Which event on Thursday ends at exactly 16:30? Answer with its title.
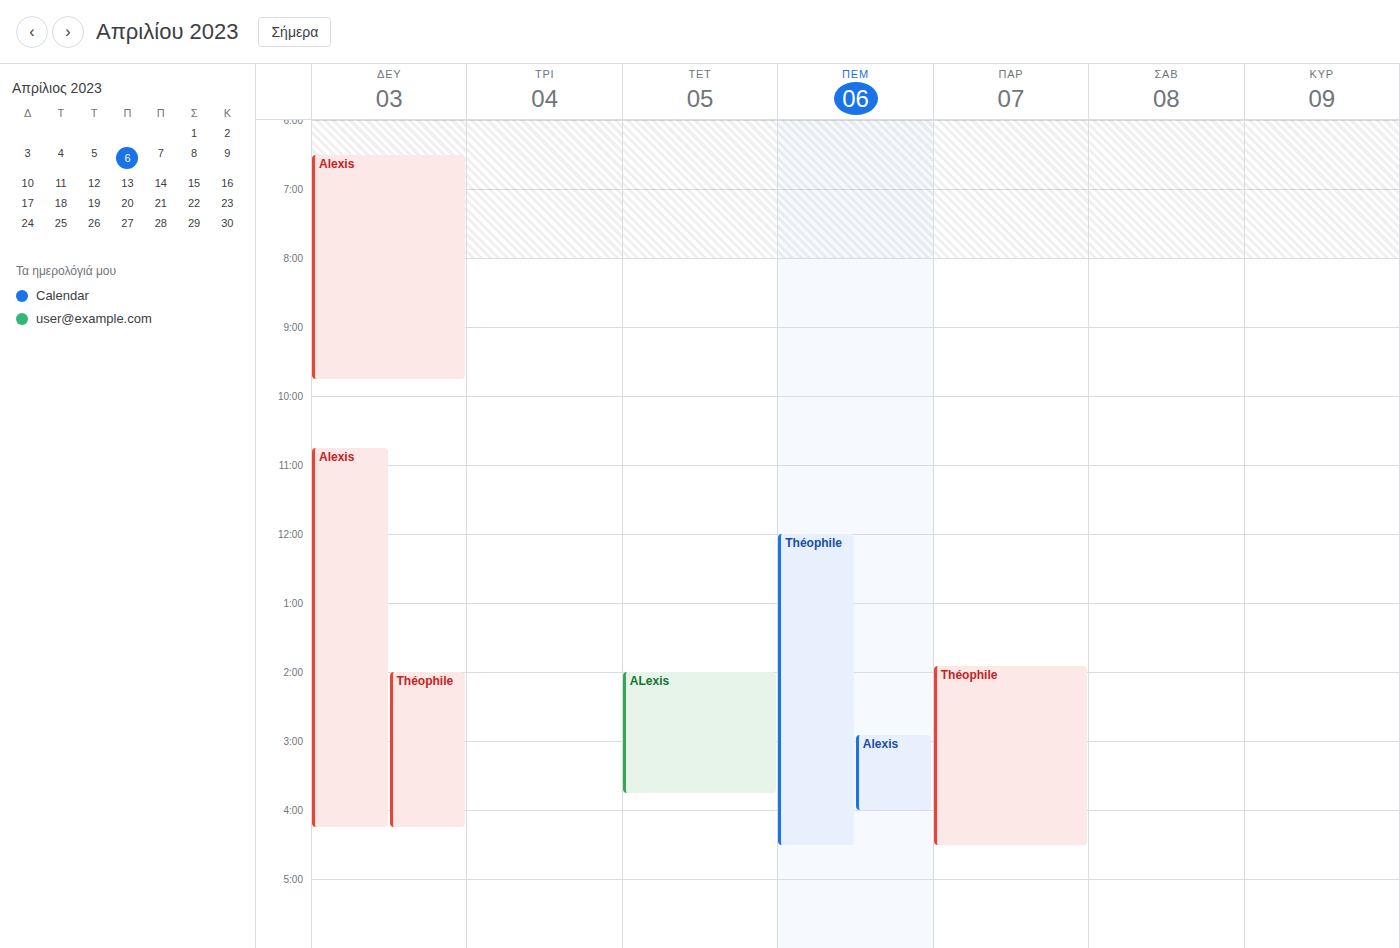
"Théophile"